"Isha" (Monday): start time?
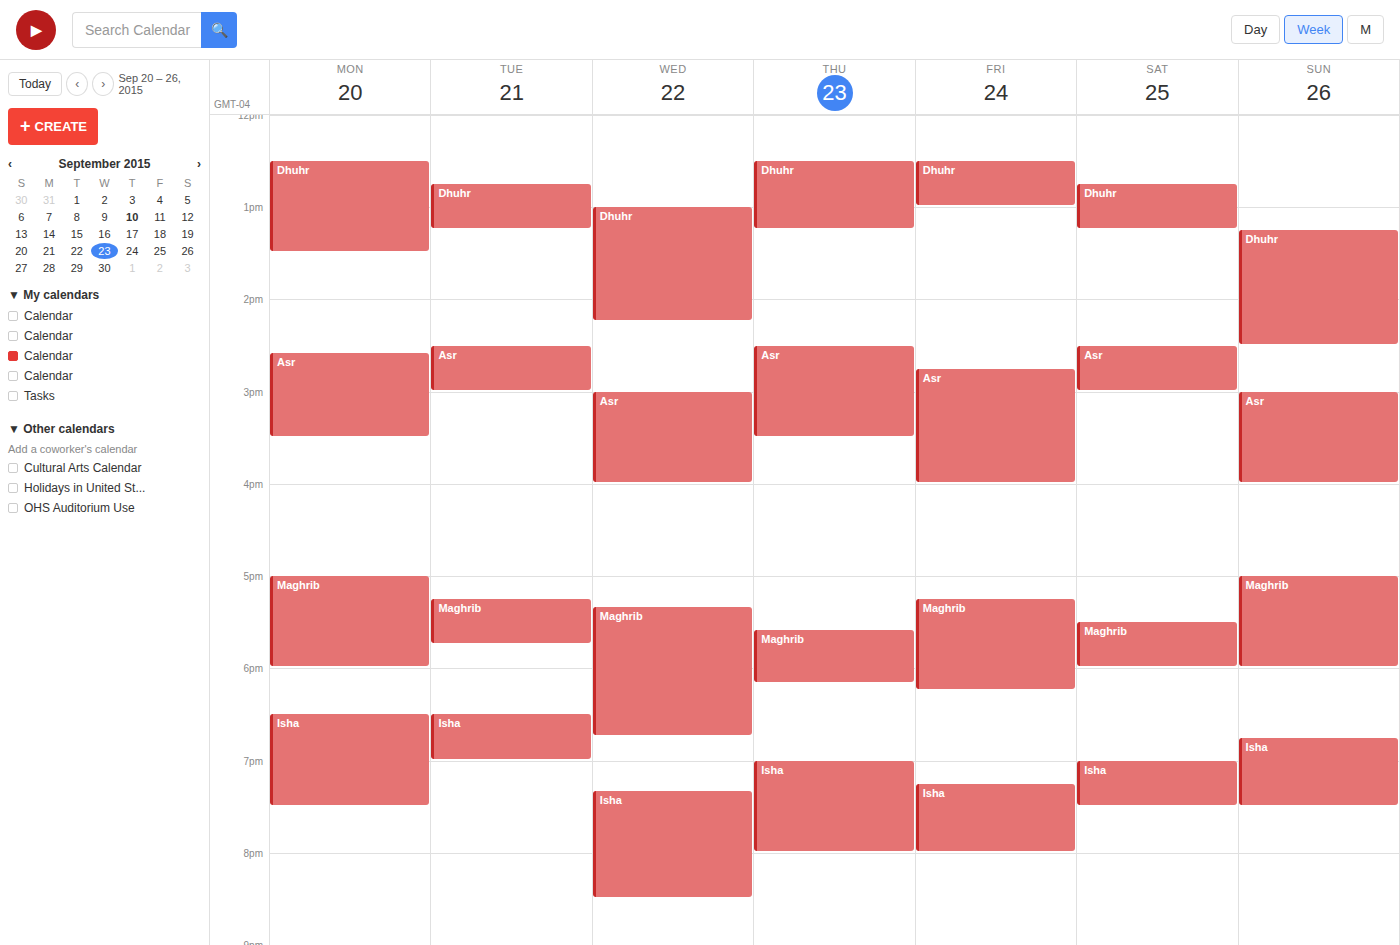
6:30 PM